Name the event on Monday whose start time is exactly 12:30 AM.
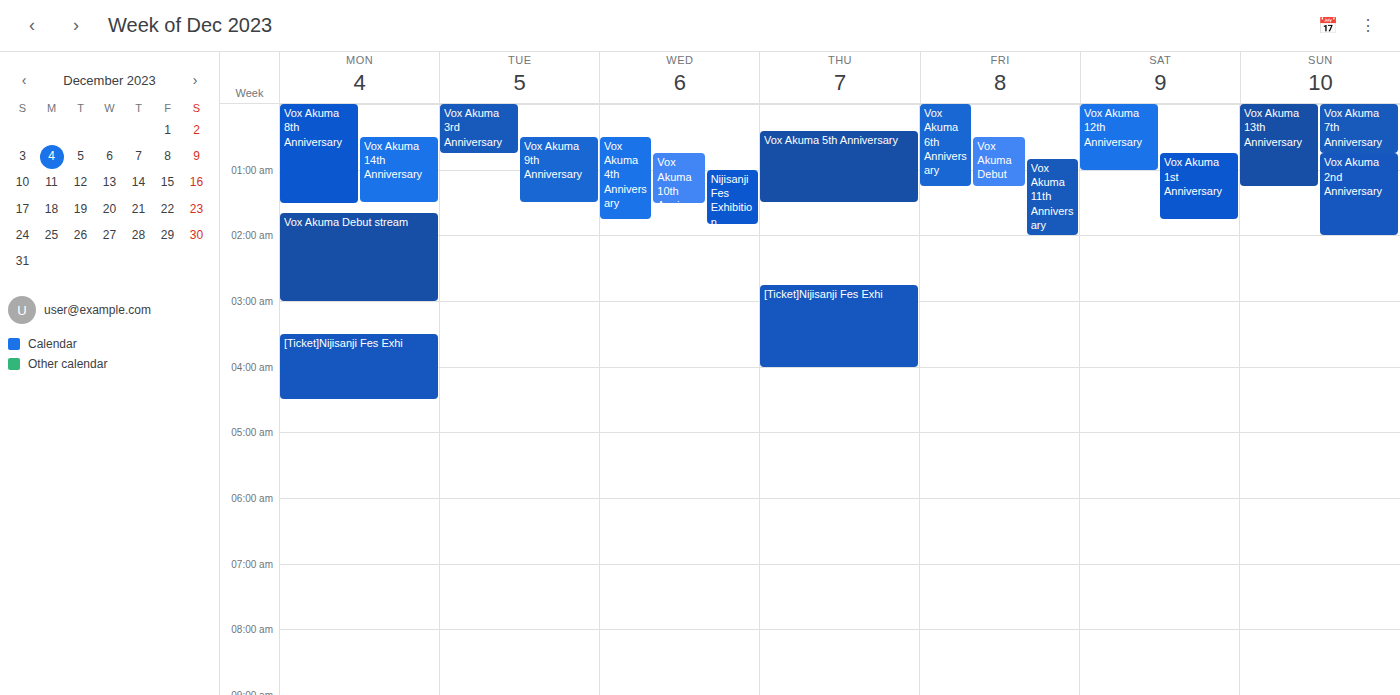
"Vox Akuma 14th Anniversary"